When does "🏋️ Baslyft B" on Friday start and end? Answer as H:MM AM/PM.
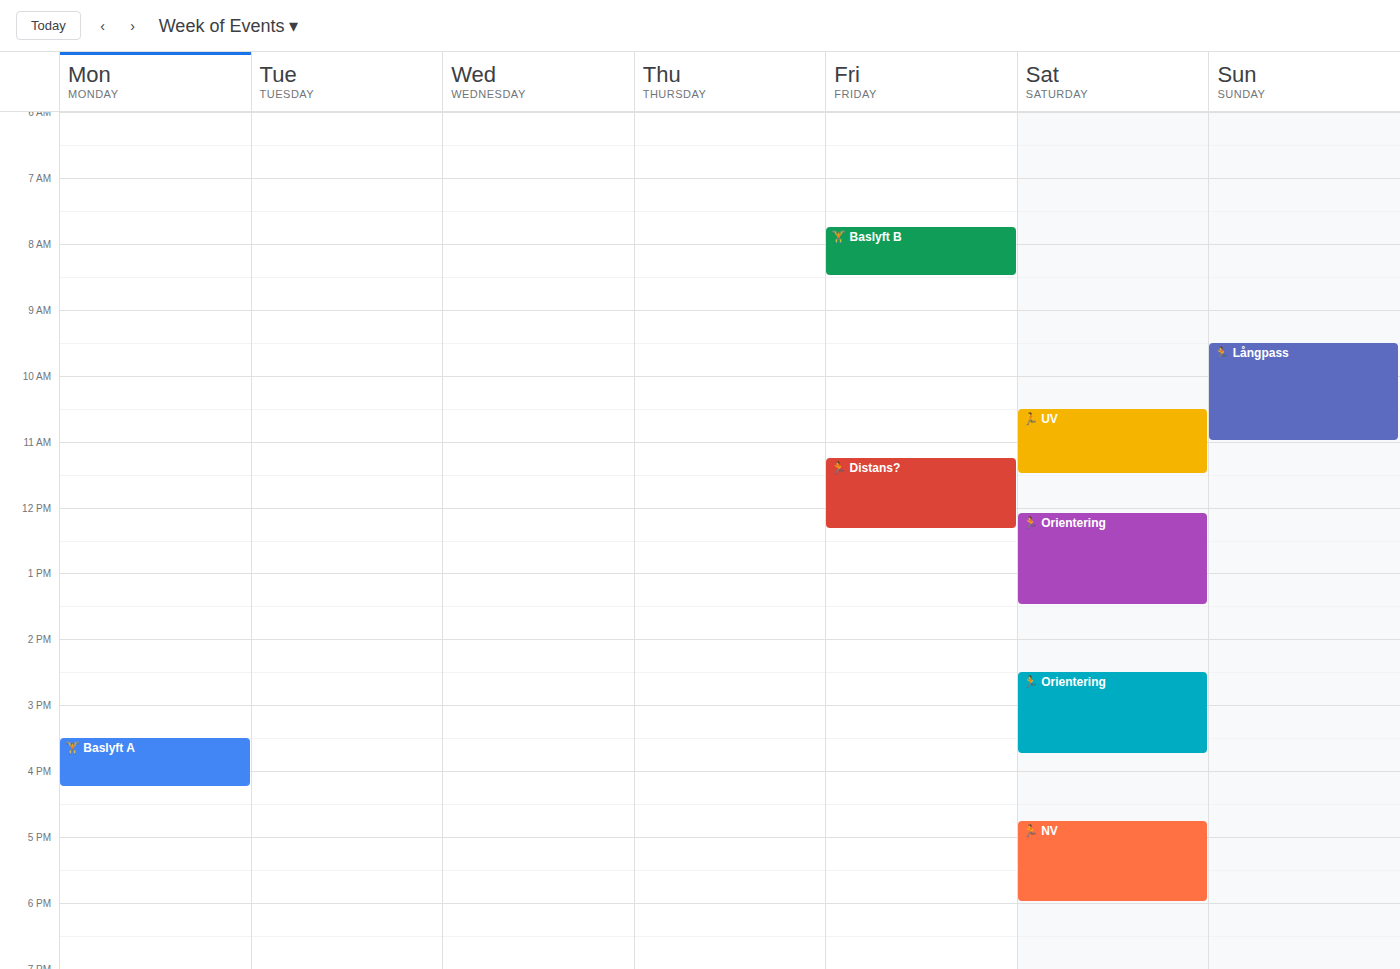
7:45 AM to 8:30 AM